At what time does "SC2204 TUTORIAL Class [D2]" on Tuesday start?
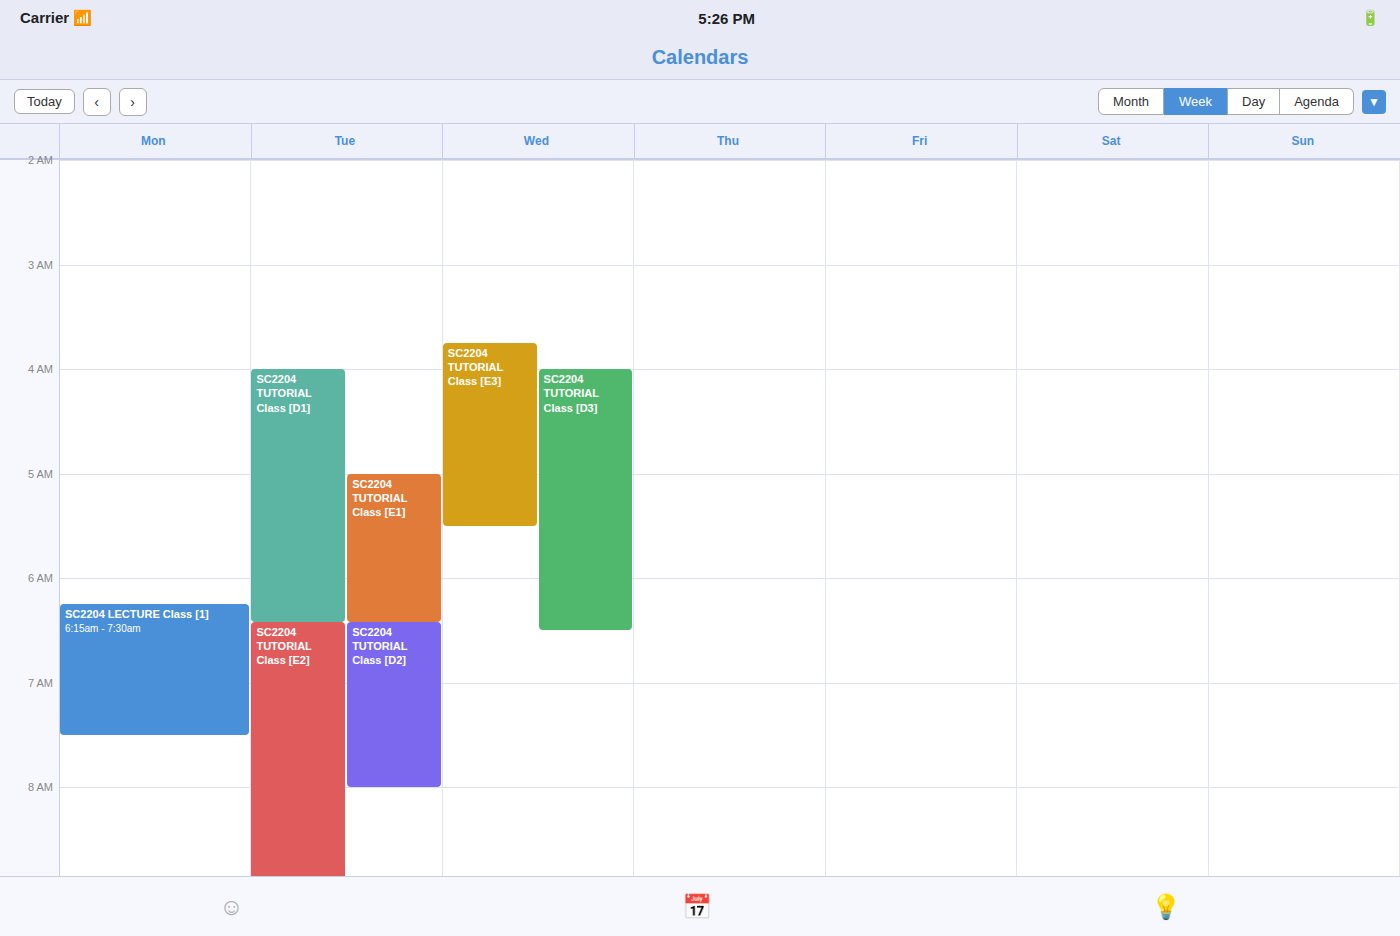
6:25 AM